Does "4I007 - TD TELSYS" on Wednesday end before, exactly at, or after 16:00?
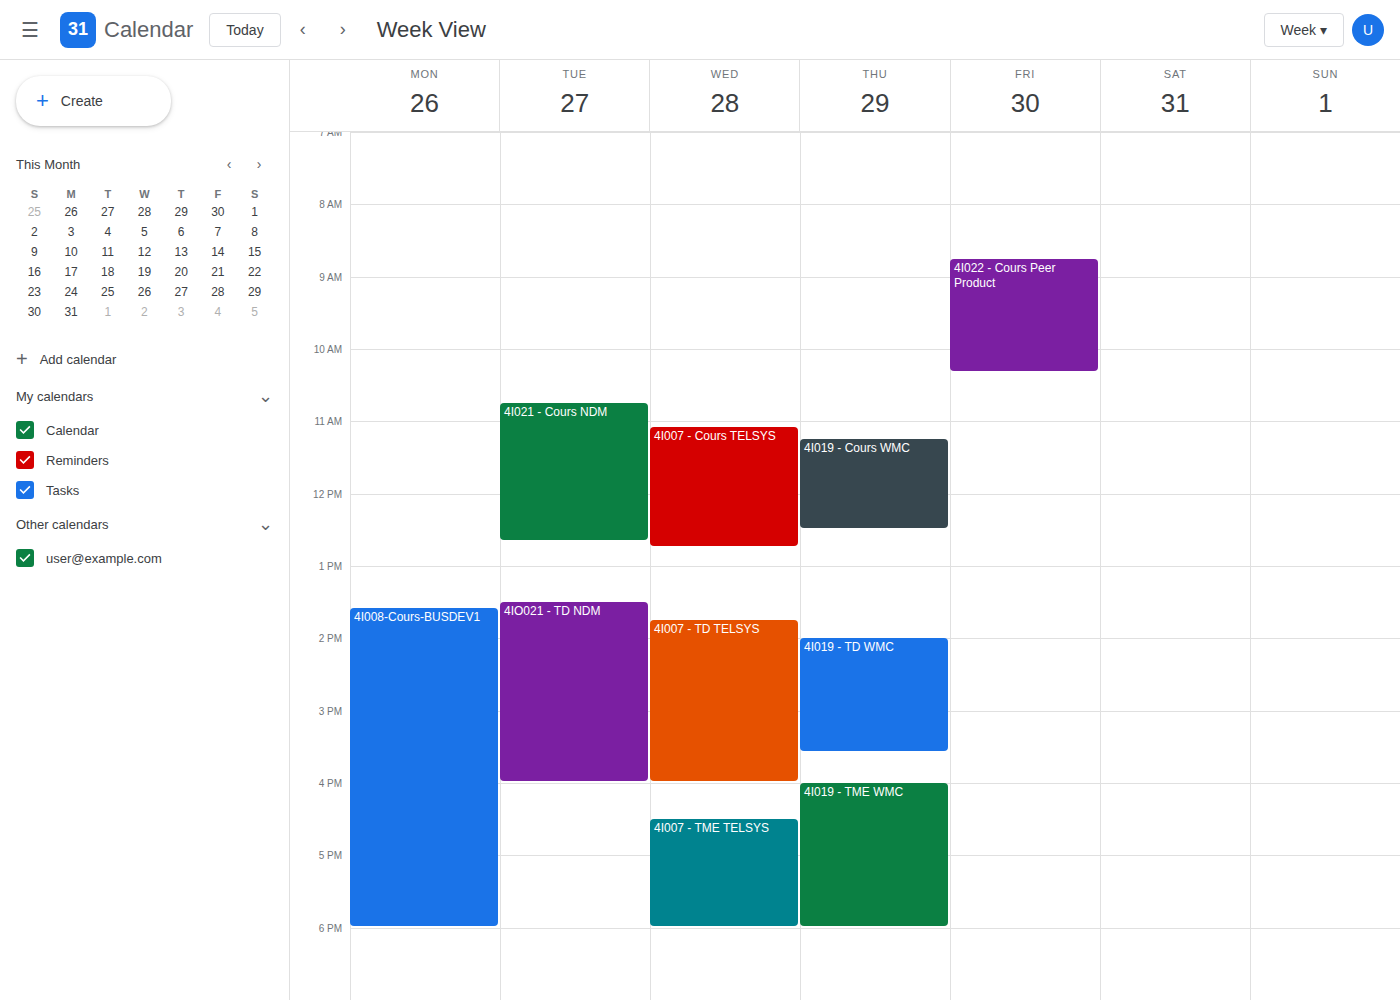
16:00 -- exactly at 16:00, on the 16:00 line.